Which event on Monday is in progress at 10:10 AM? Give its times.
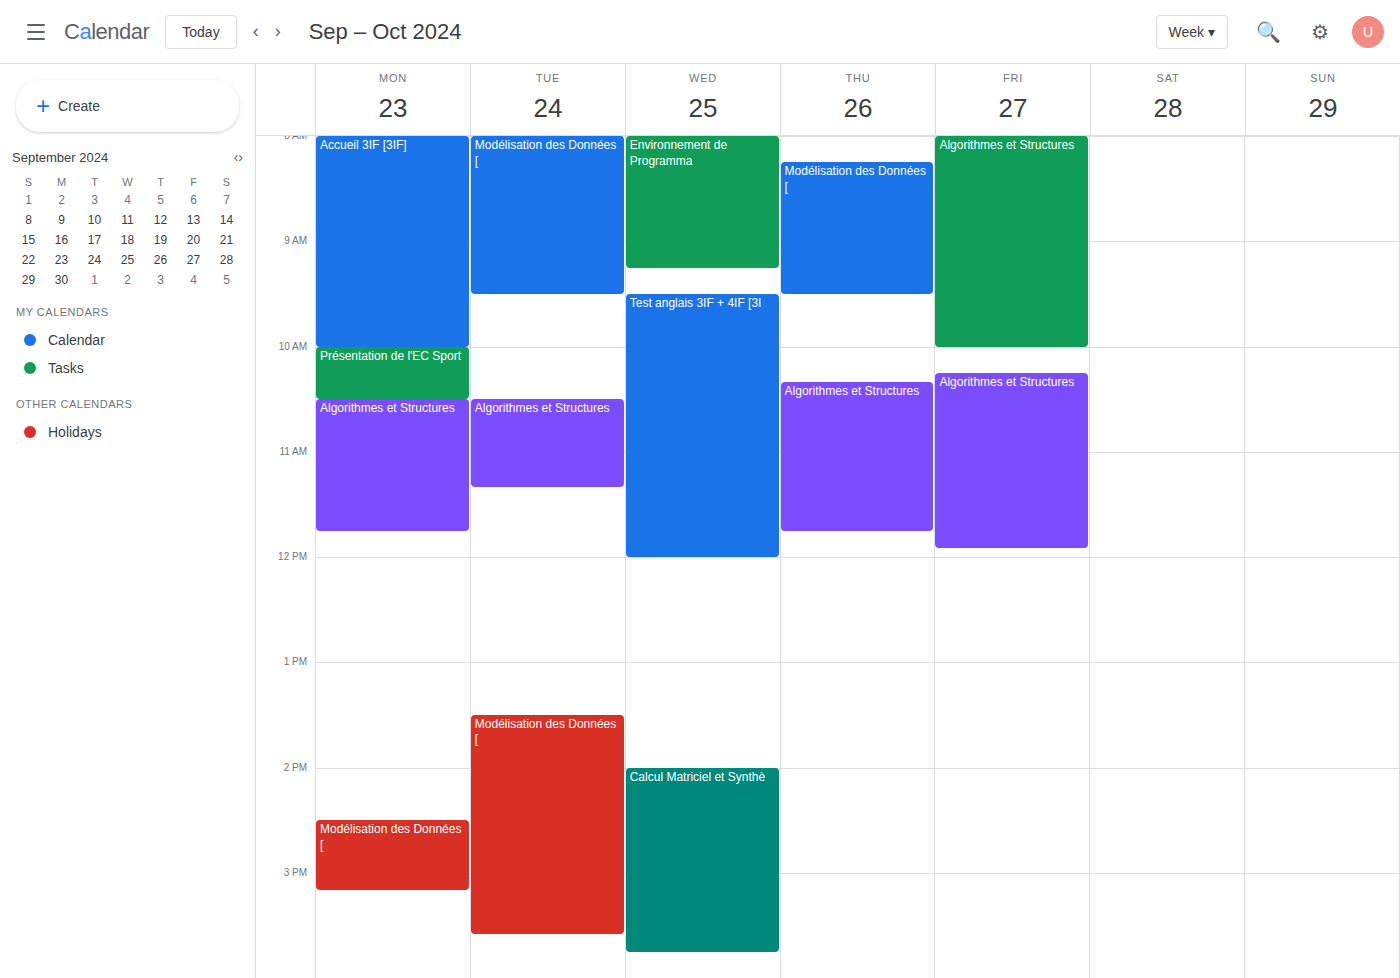
"Présentation de l'EC Sport", 10:00 AM to 10:30 AM